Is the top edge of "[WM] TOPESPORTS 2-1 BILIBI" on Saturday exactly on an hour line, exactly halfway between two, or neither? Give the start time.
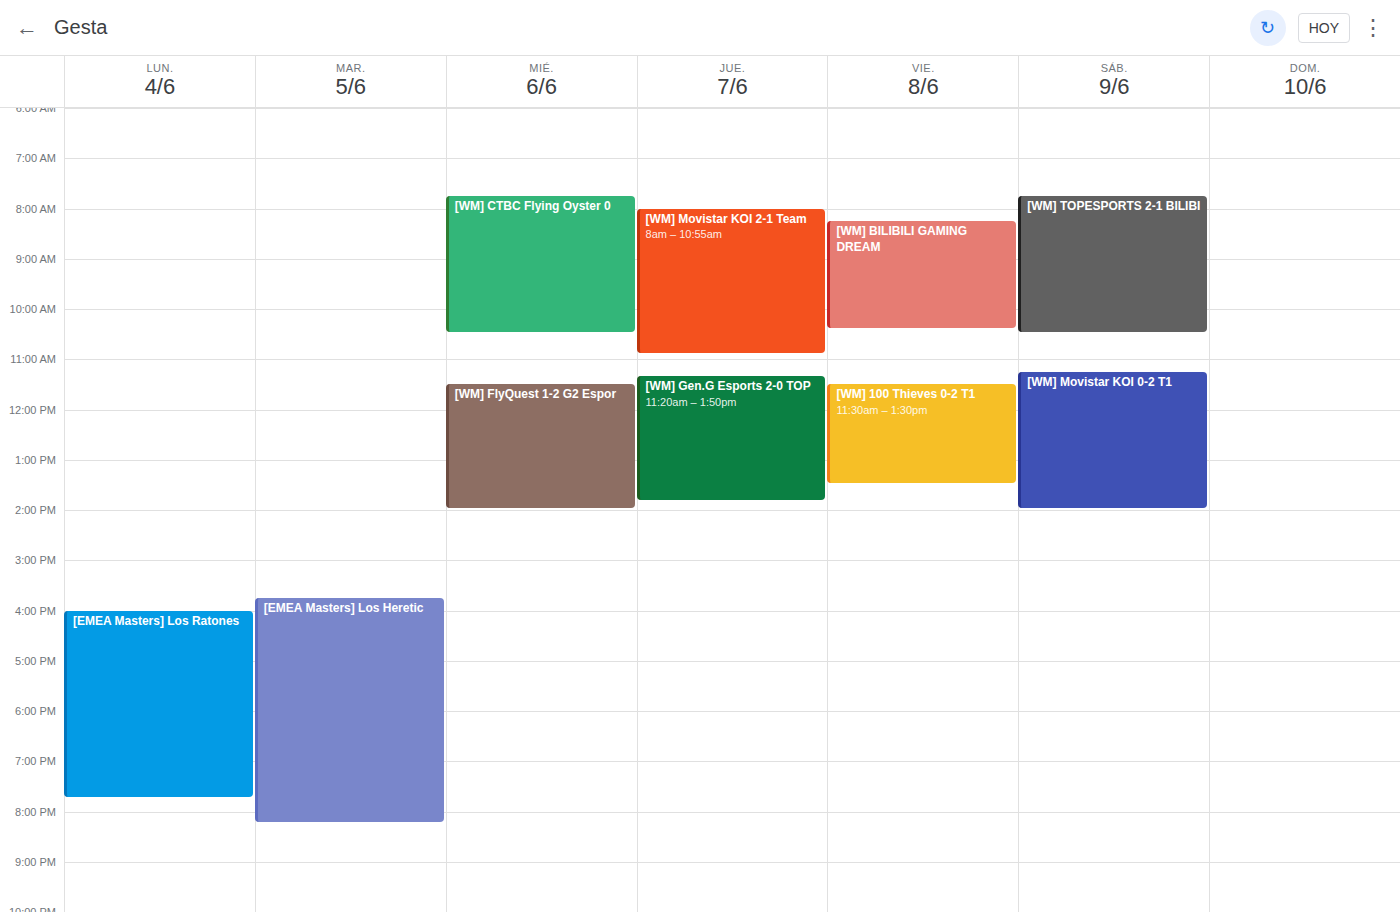
07:45 -- neither: three quarters of the way from the 07:00 line to the 08:00 line.